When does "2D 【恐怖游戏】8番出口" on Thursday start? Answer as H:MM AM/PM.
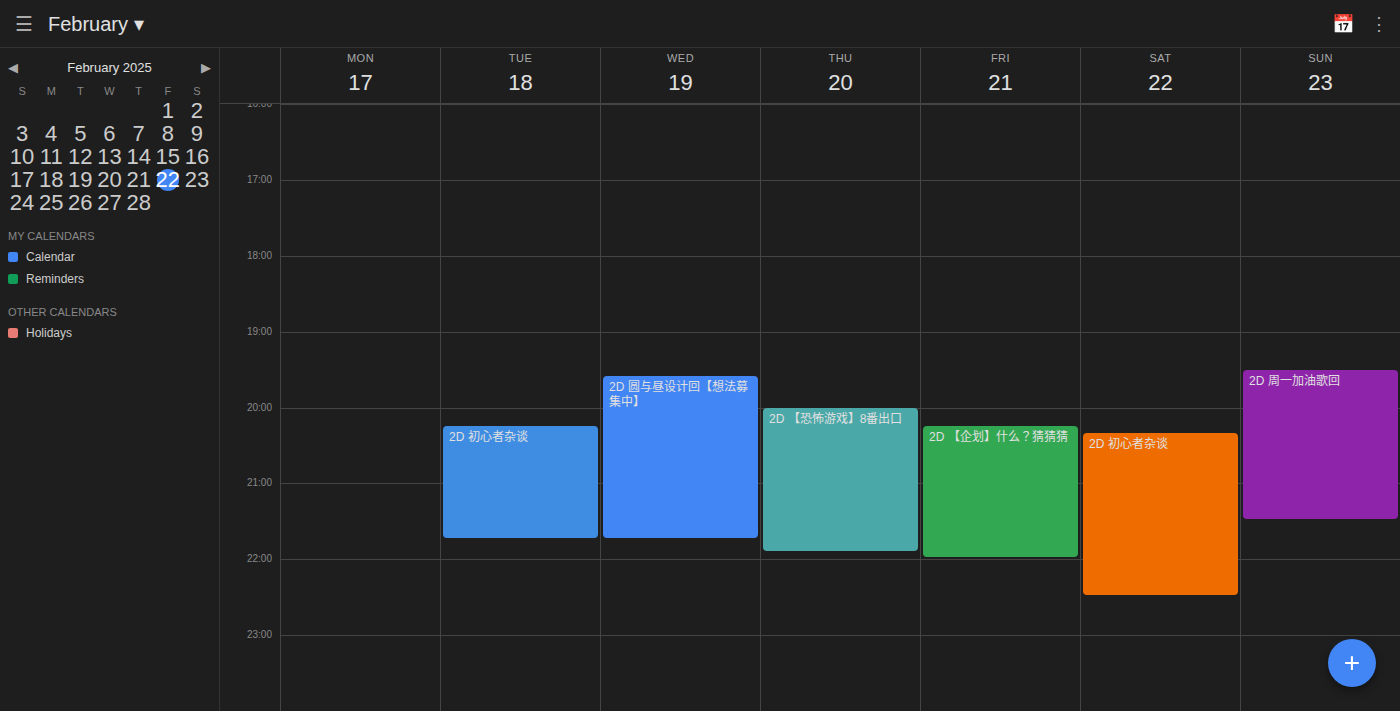
8:00 PM